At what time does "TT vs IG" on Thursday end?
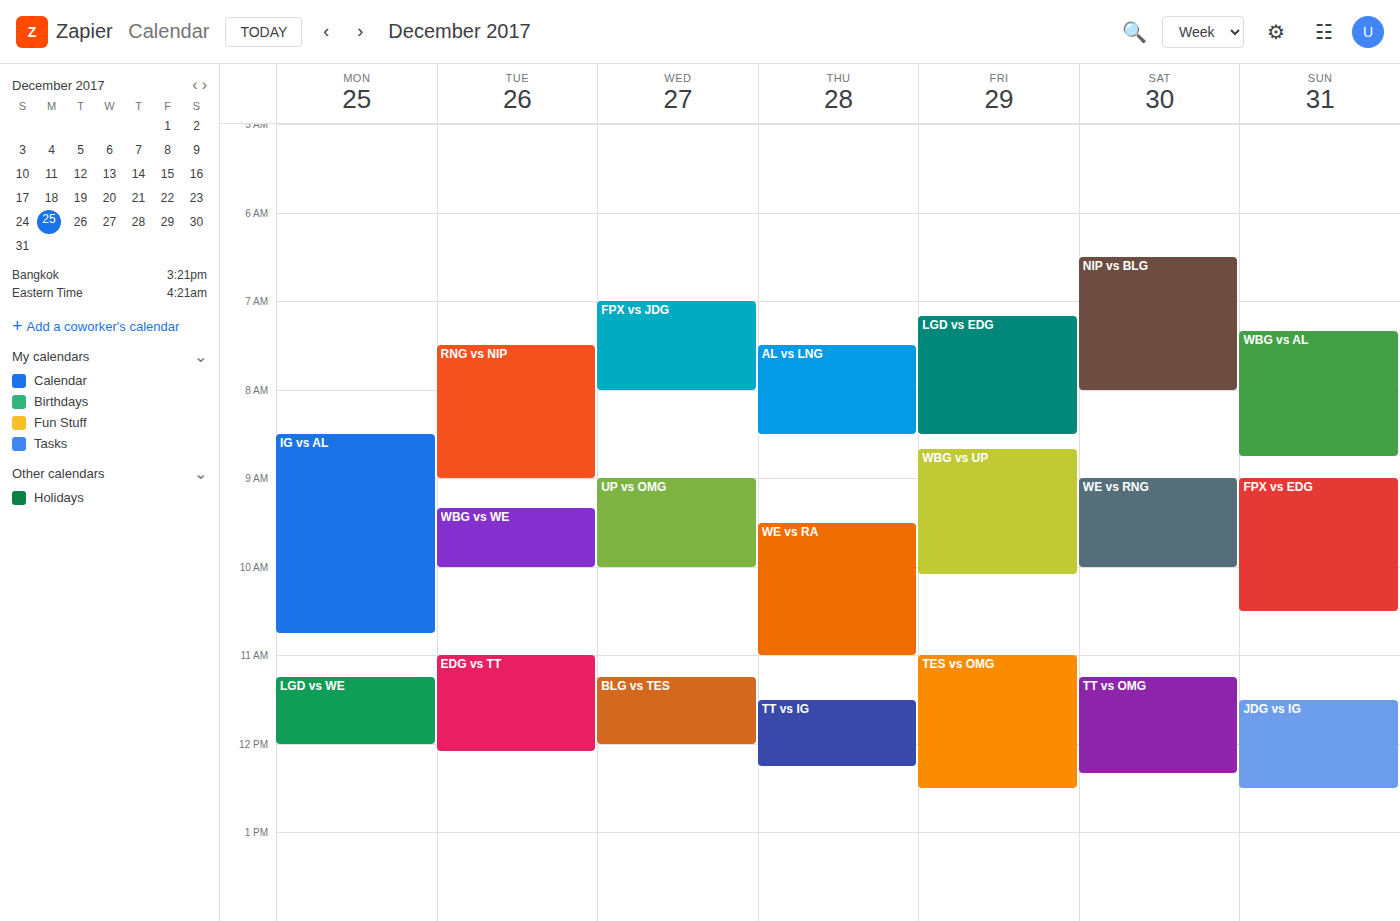
12:15